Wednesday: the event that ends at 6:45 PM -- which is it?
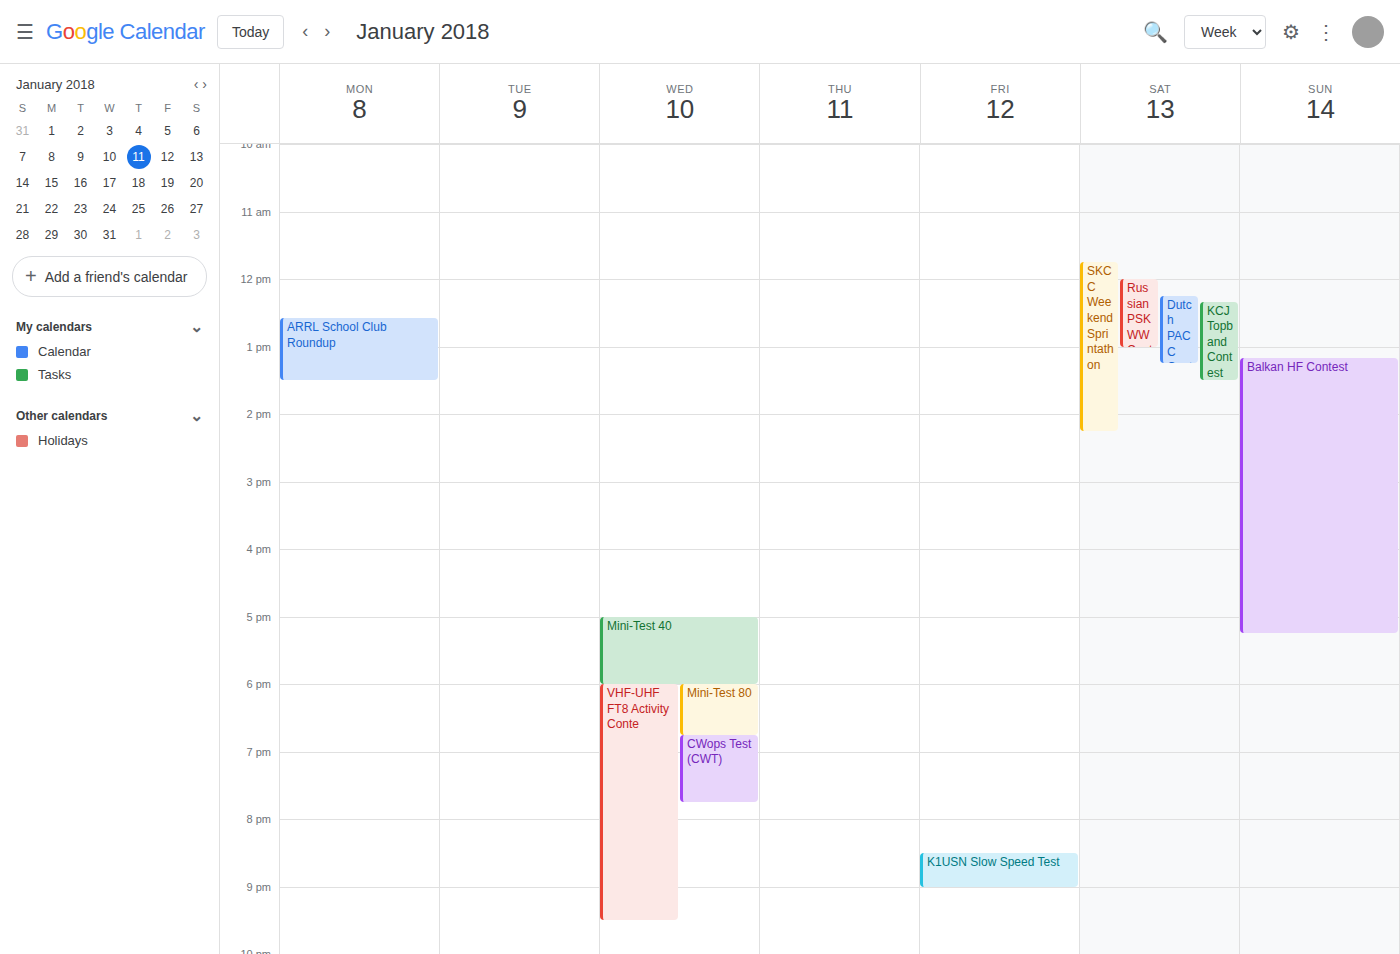
"Mini-Test 80"